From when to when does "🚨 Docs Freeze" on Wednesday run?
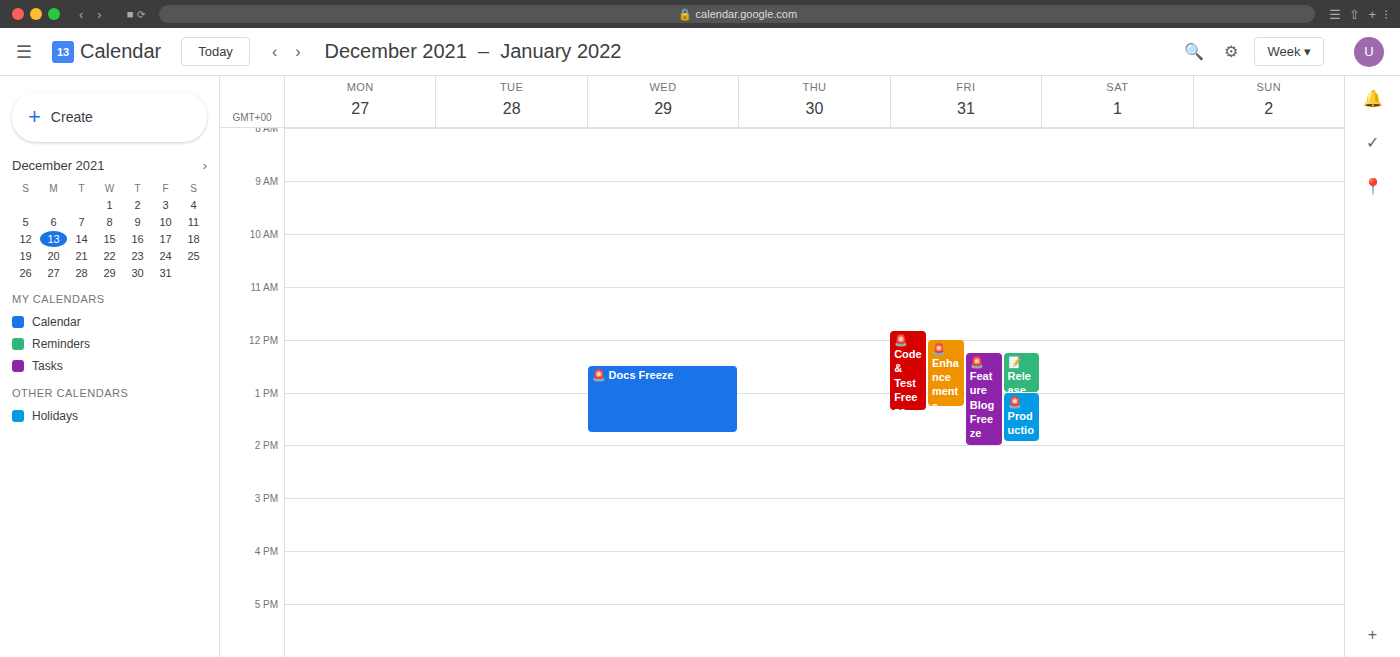
12:30 PM to 1:45 PM